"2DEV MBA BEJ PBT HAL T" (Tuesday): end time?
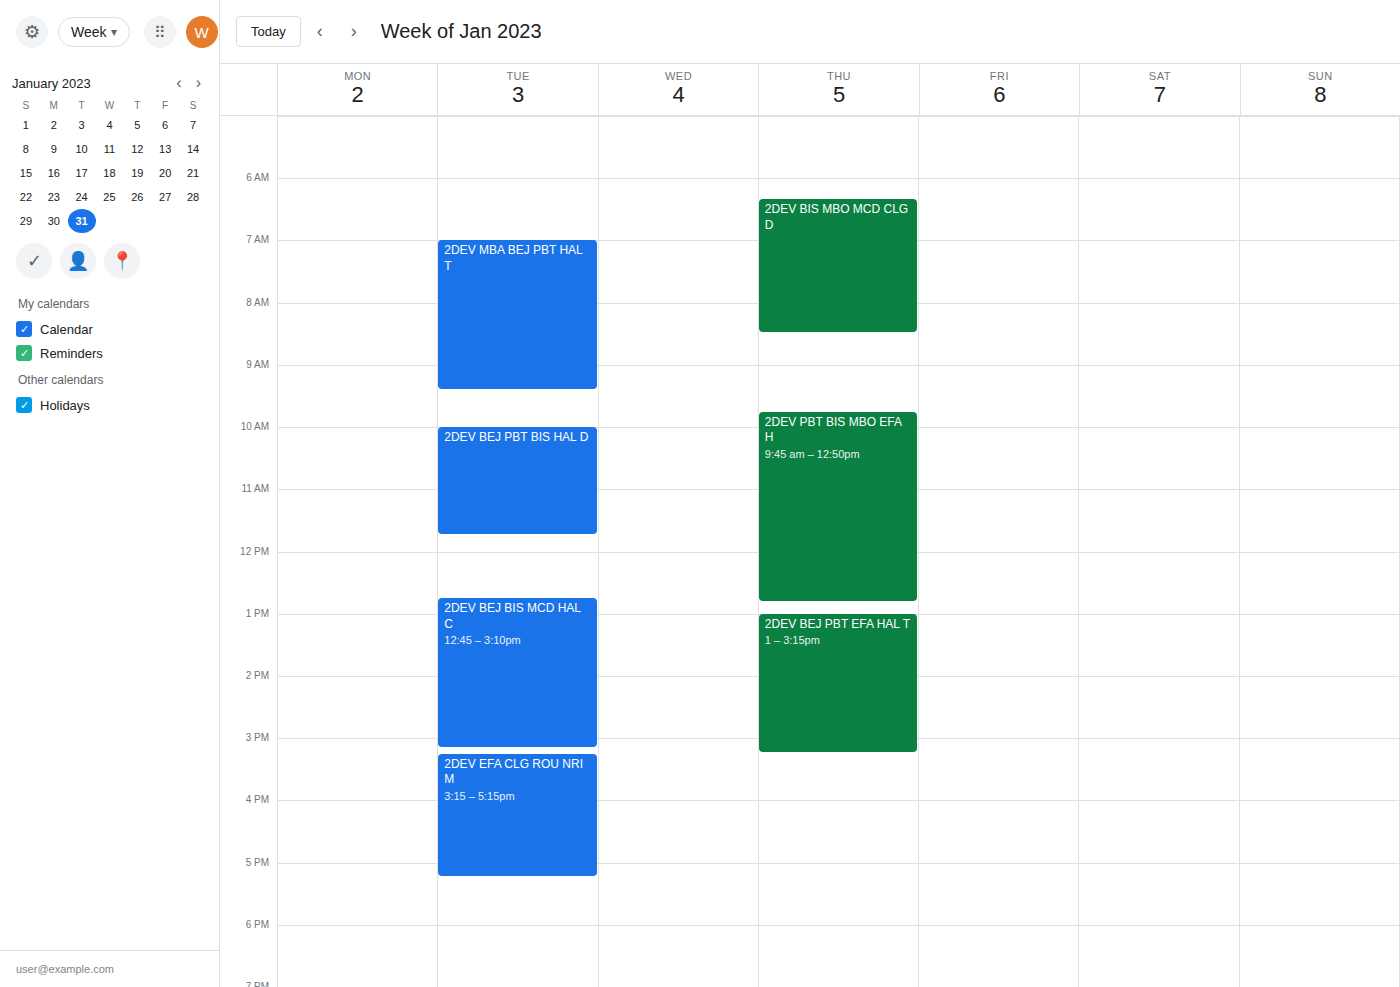
9:25 AM